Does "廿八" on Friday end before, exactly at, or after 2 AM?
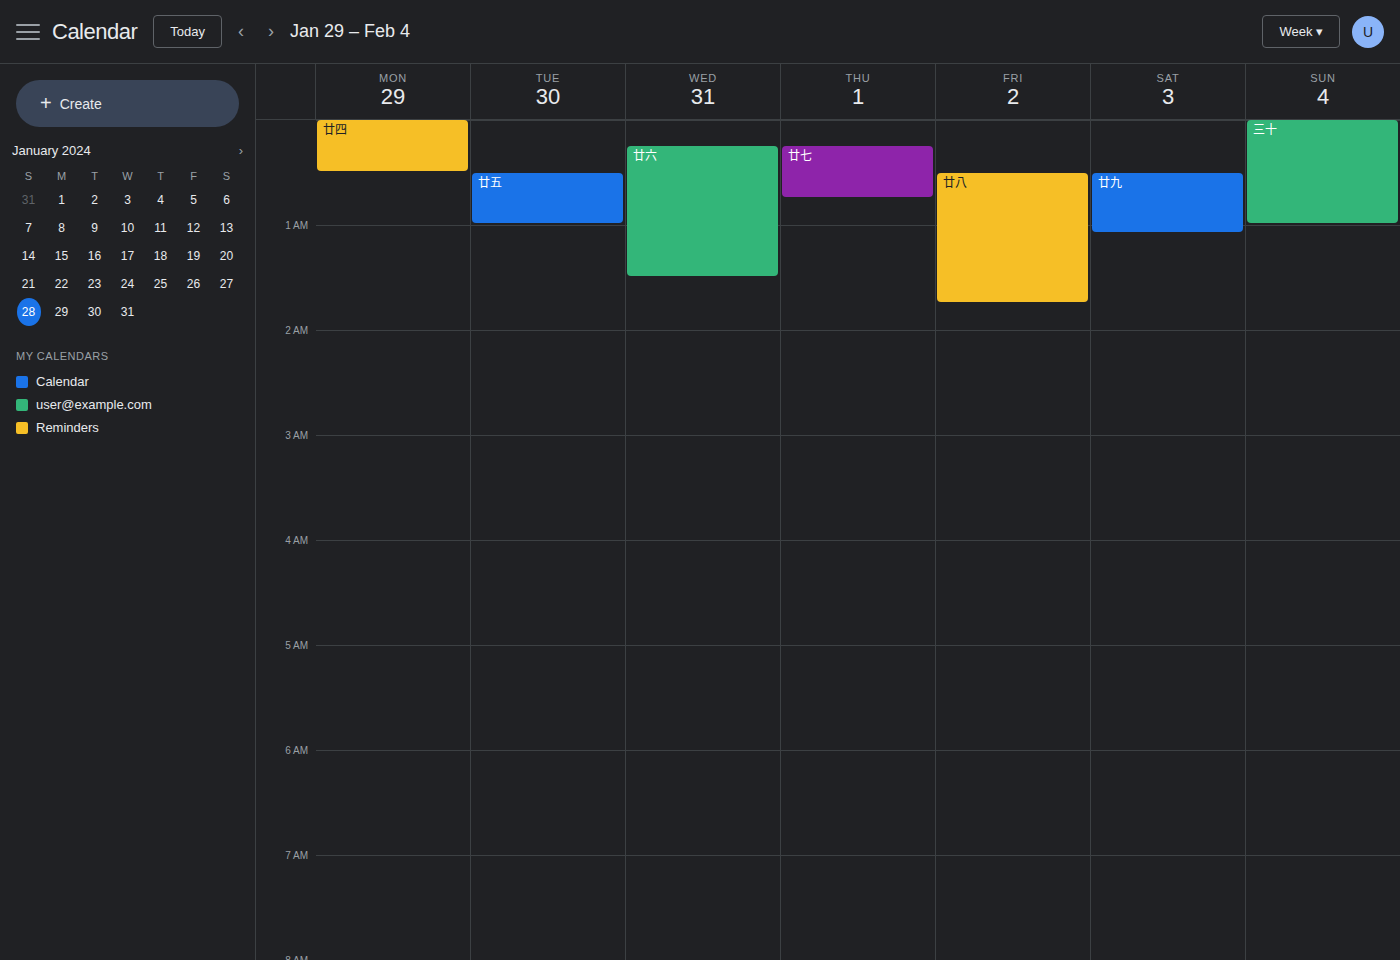
1:45 AM -- before 2 AM, 15 minutes above the 2 AM line.